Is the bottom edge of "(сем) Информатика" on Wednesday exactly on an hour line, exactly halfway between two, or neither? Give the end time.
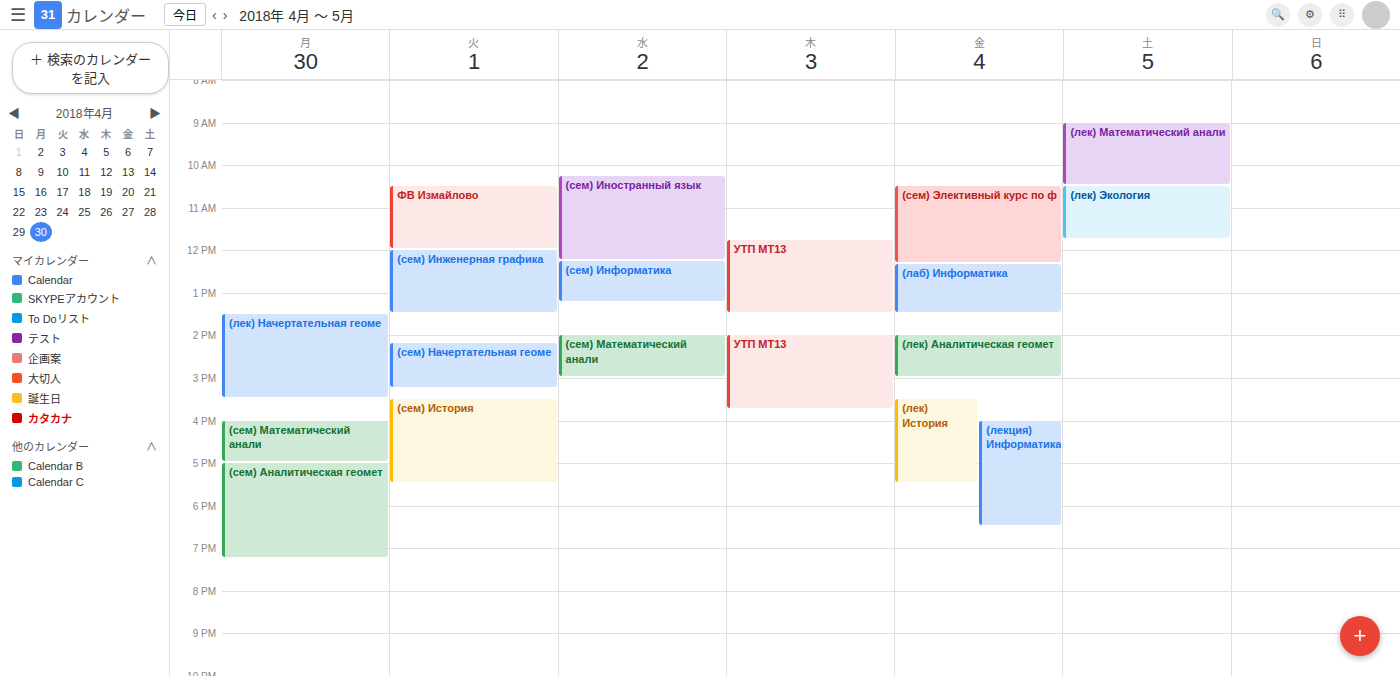
1:15 PM -- neither: a quarter of the way from the 1 PM line to the 2 PM line.